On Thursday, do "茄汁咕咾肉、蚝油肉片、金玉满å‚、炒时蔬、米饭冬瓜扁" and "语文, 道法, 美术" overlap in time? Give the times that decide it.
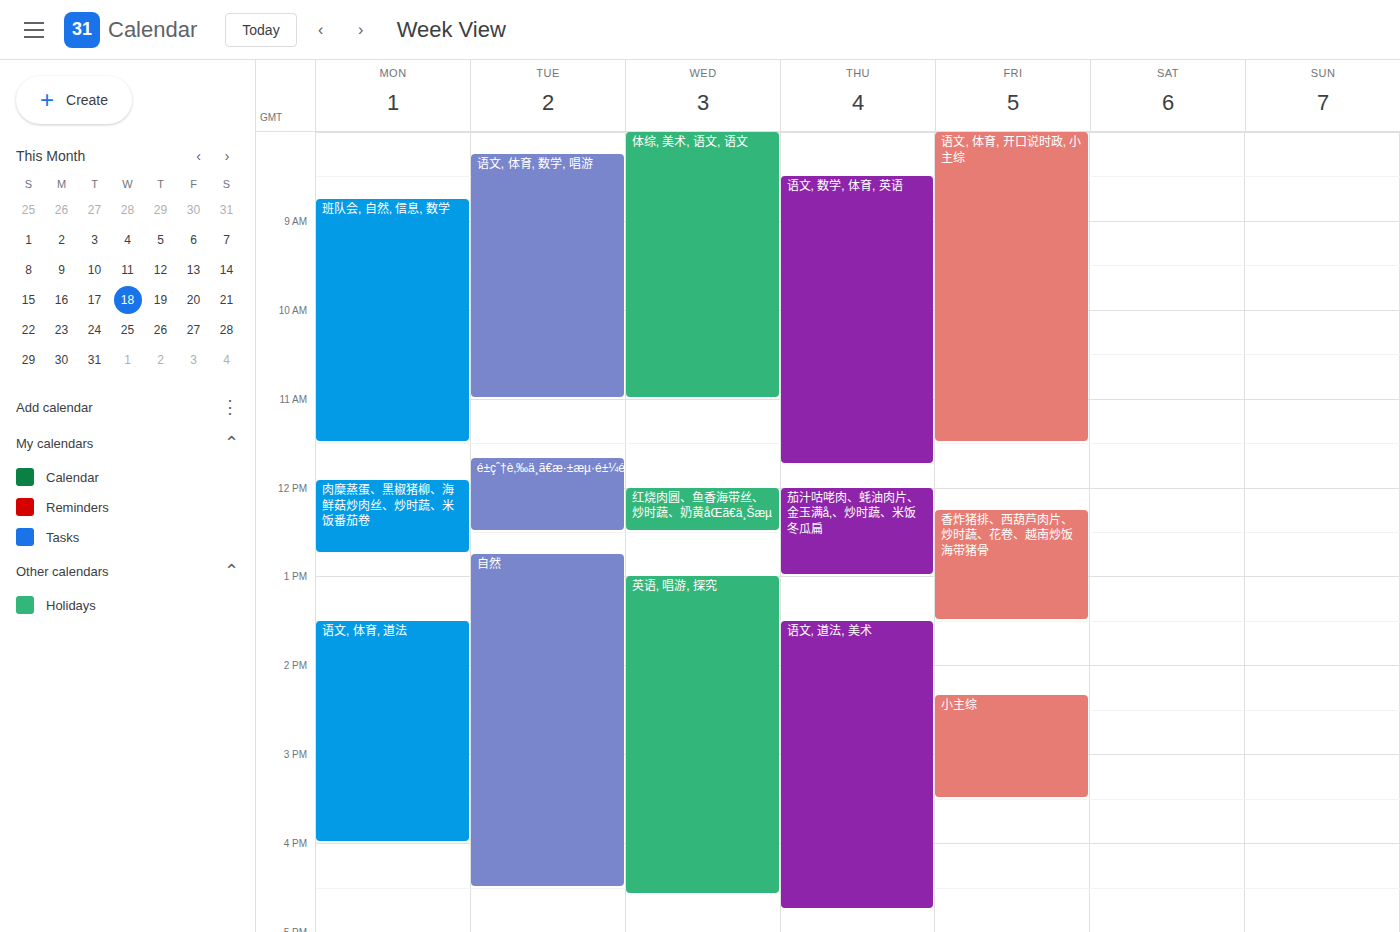
"茄汁咕咾肉、蚝油肉片、金玉满å‚、炒时蔬、米饭冬瓜扁" ends at 1:00 PM and "语文, 道法, 美术" starts at 1:30 PM -- no overlap.